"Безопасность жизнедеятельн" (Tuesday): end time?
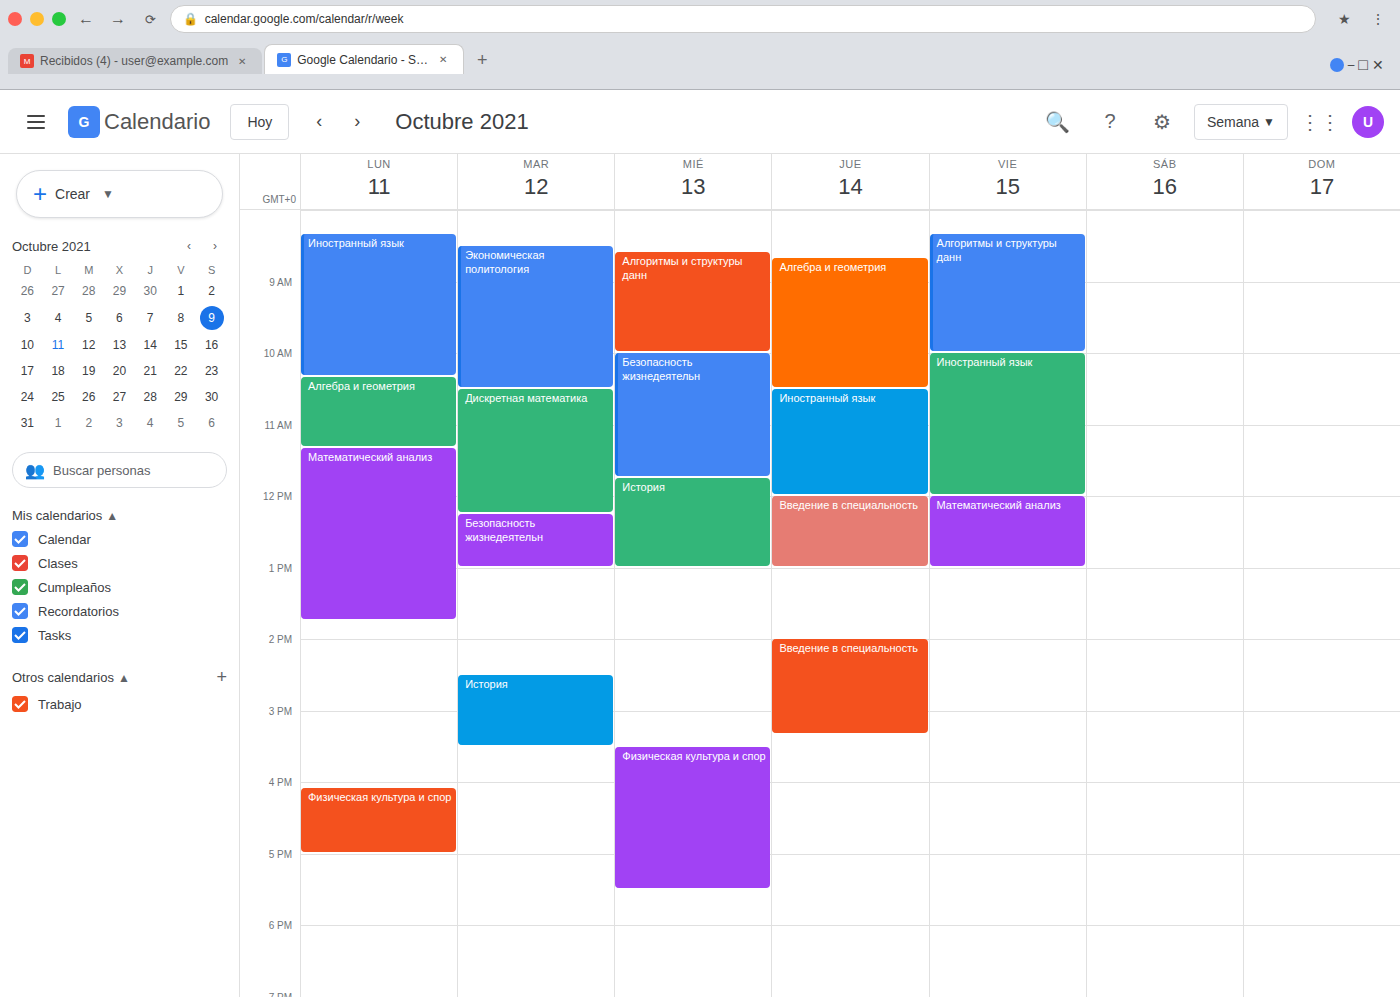
13:00